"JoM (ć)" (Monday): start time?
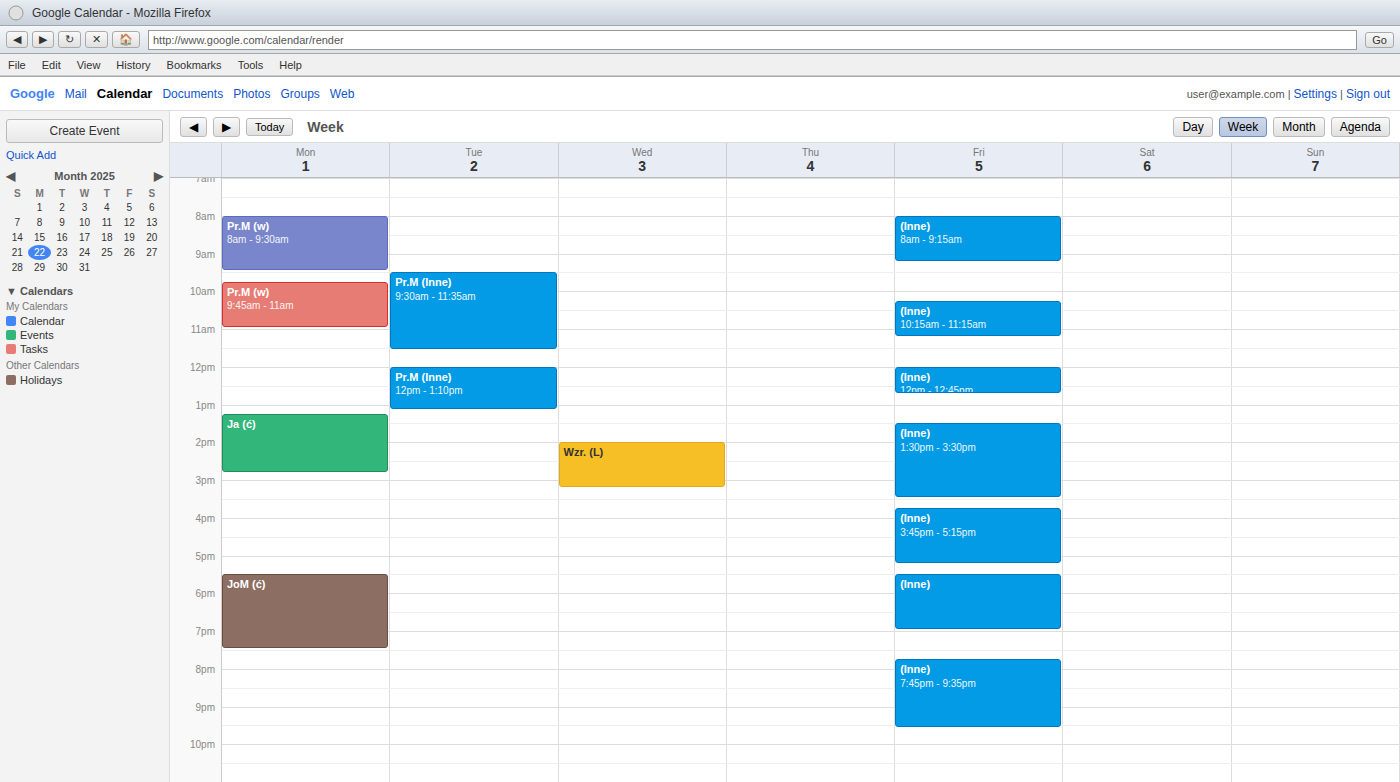
17:30